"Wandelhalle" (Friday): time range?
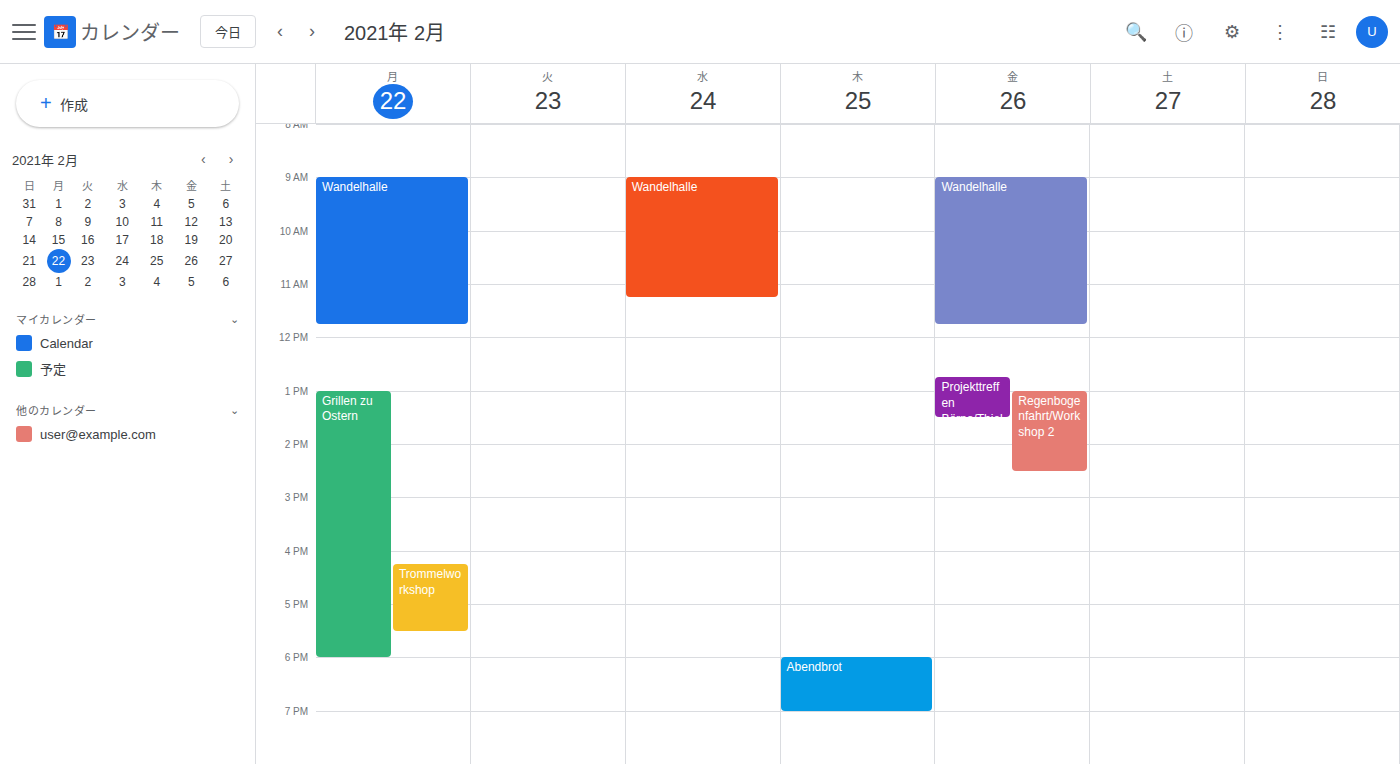
9:00 AM to 11:45 AM